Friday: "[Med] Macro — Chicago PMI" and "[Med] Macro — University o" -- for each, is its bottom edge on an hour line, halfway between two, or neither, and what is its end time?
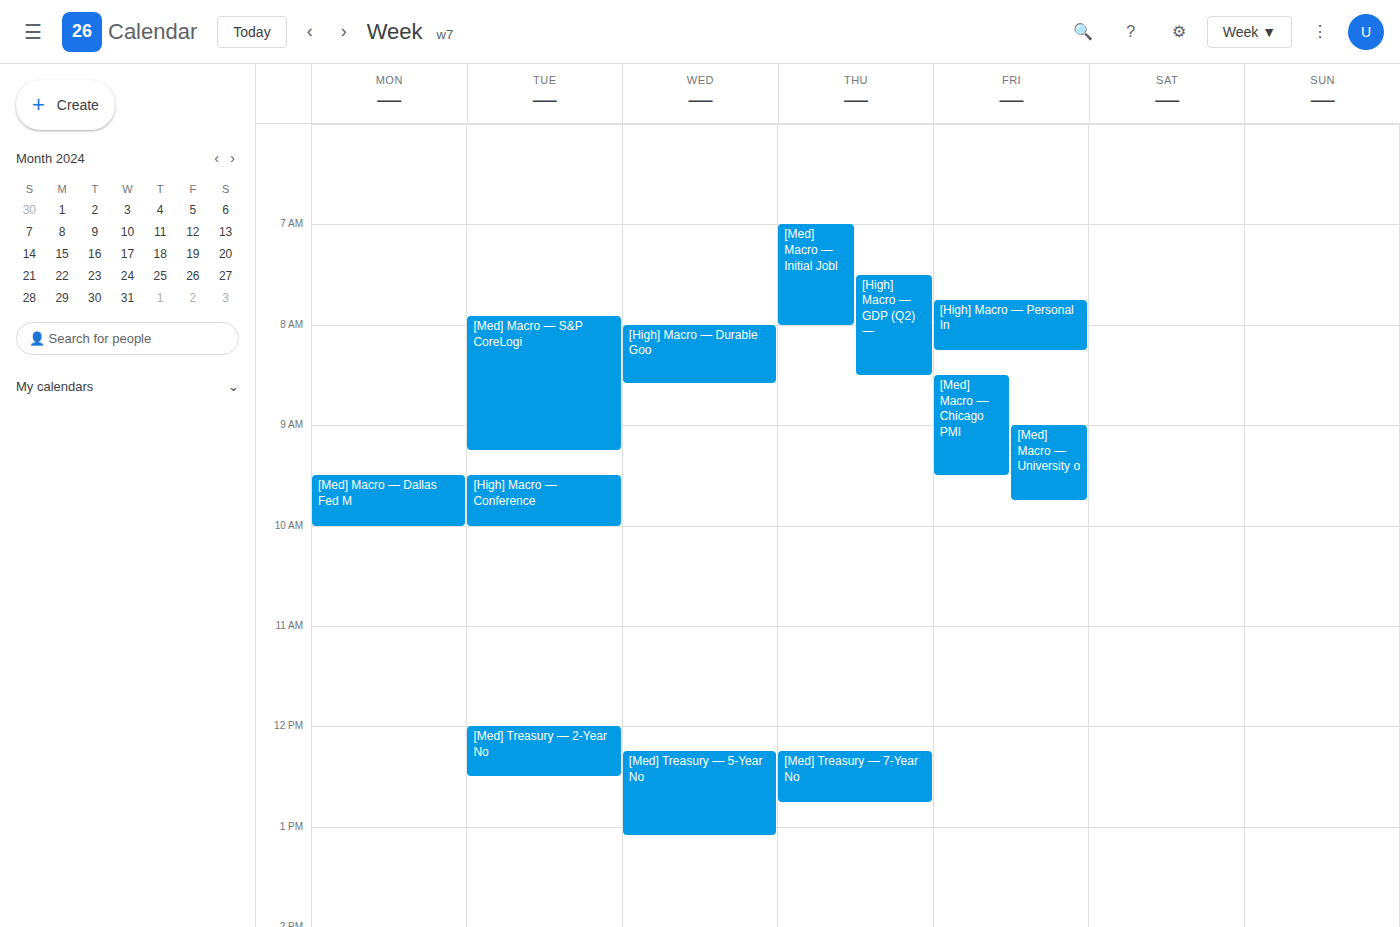
"[Med] Macro — Chicago PMI": 9:30 AM, halfway between the 9 AM and 10 AM lines. "[Med] Macro — University o": 9:45 AM, neither: three quarters of the way from the 9 AM line to the 10 AM line.